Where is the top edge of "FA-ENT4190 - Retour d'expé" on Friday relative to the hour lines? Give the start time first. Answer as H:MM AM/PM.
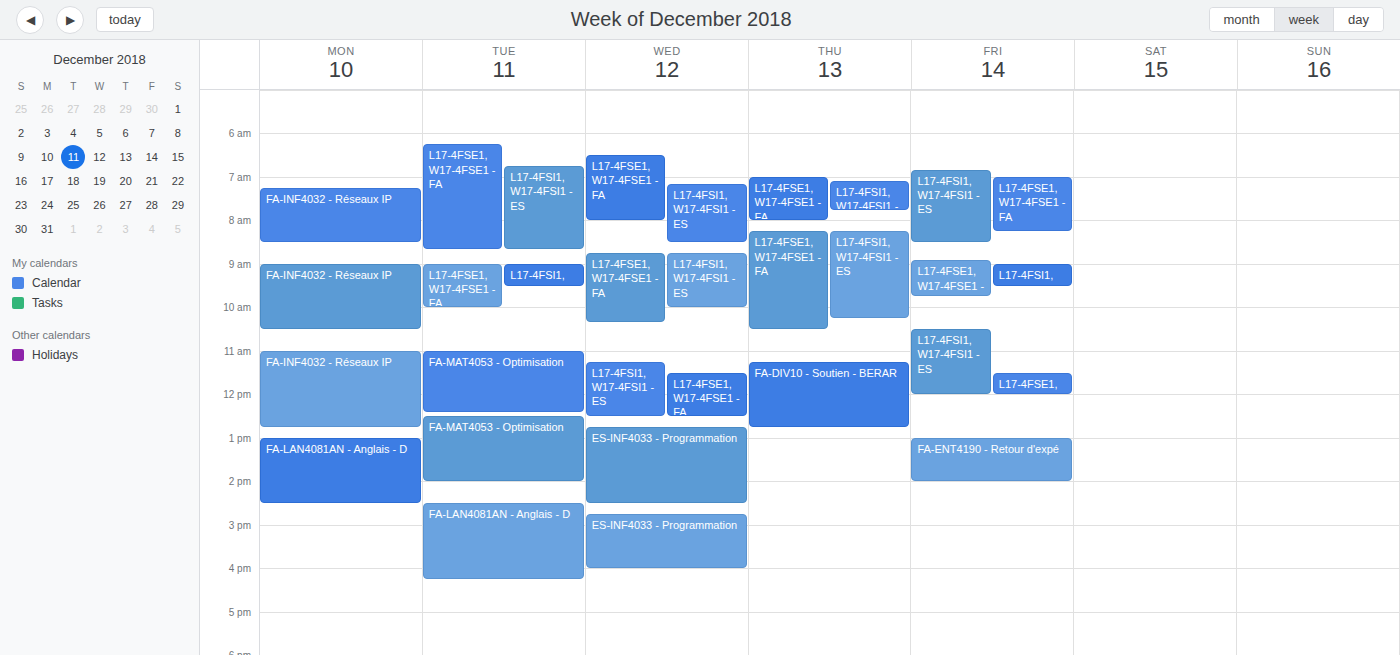
1:00 PM -- exactly on the 1 PM line.